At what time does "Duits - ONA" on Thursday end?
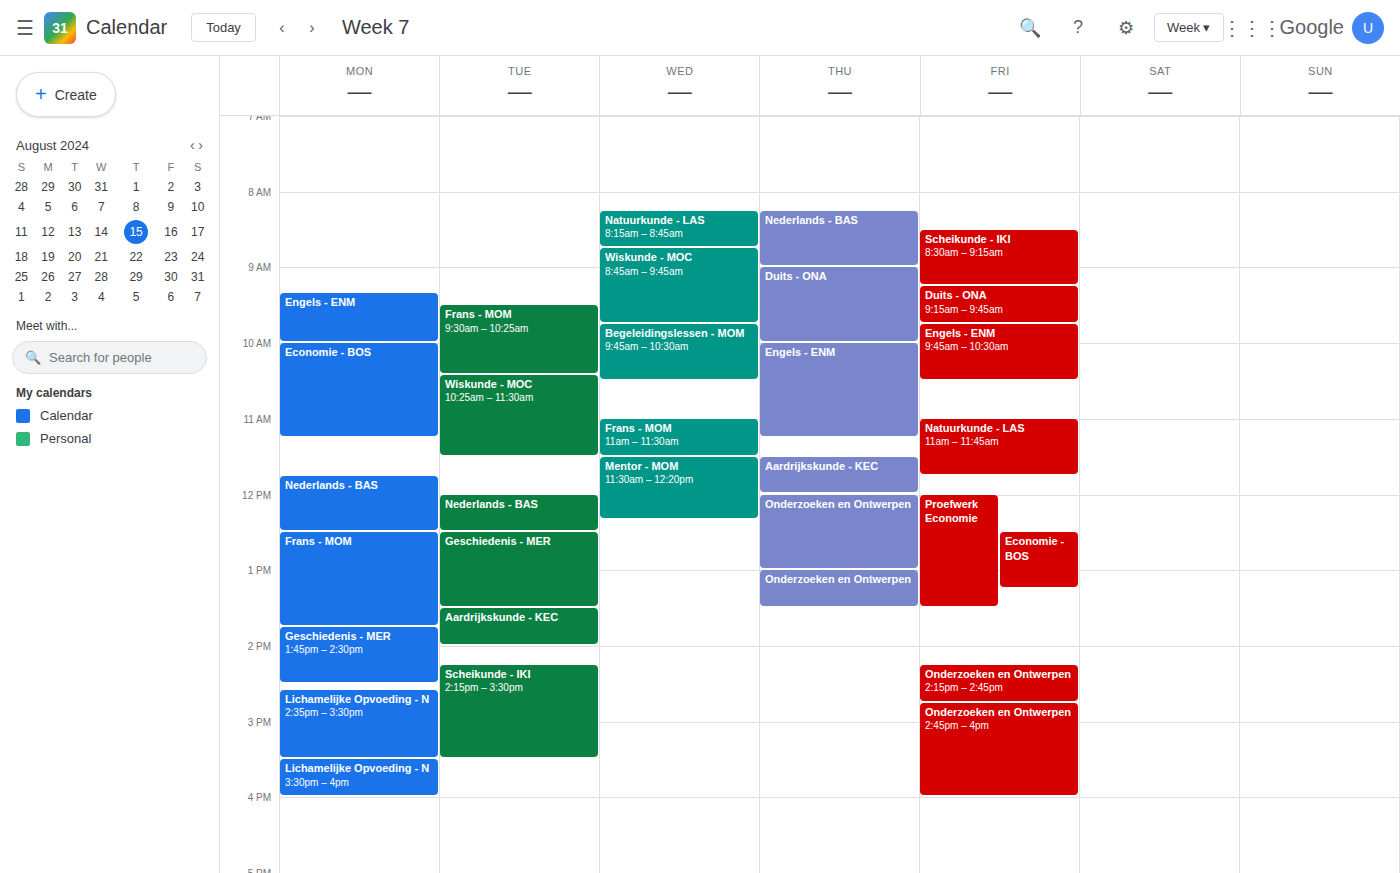
10:00